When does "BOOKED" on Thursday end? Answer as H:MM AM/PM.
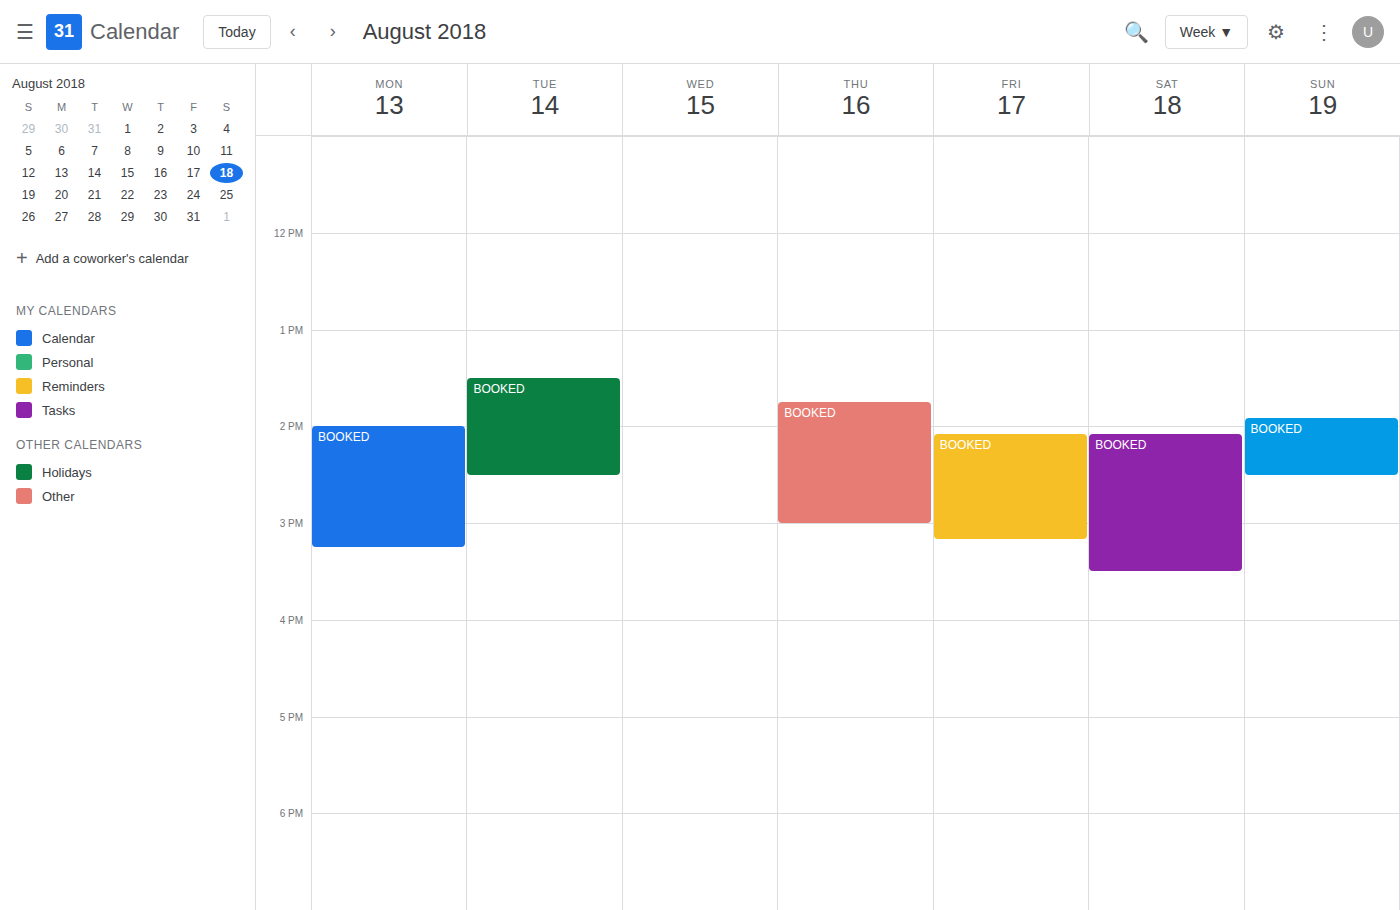
3:00 PM